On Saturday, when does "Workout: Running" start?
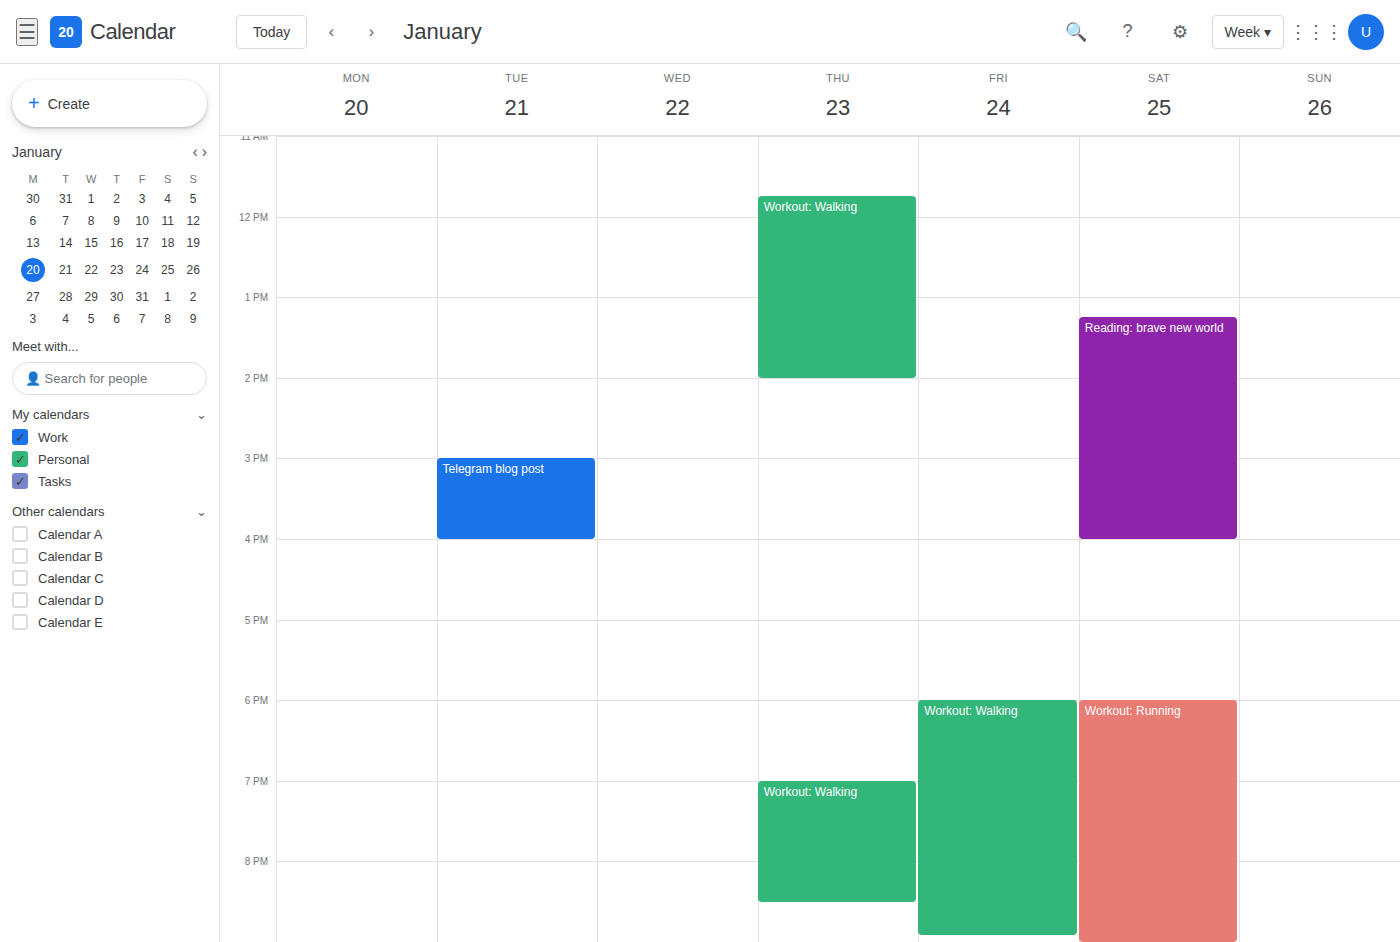
6:00 PM